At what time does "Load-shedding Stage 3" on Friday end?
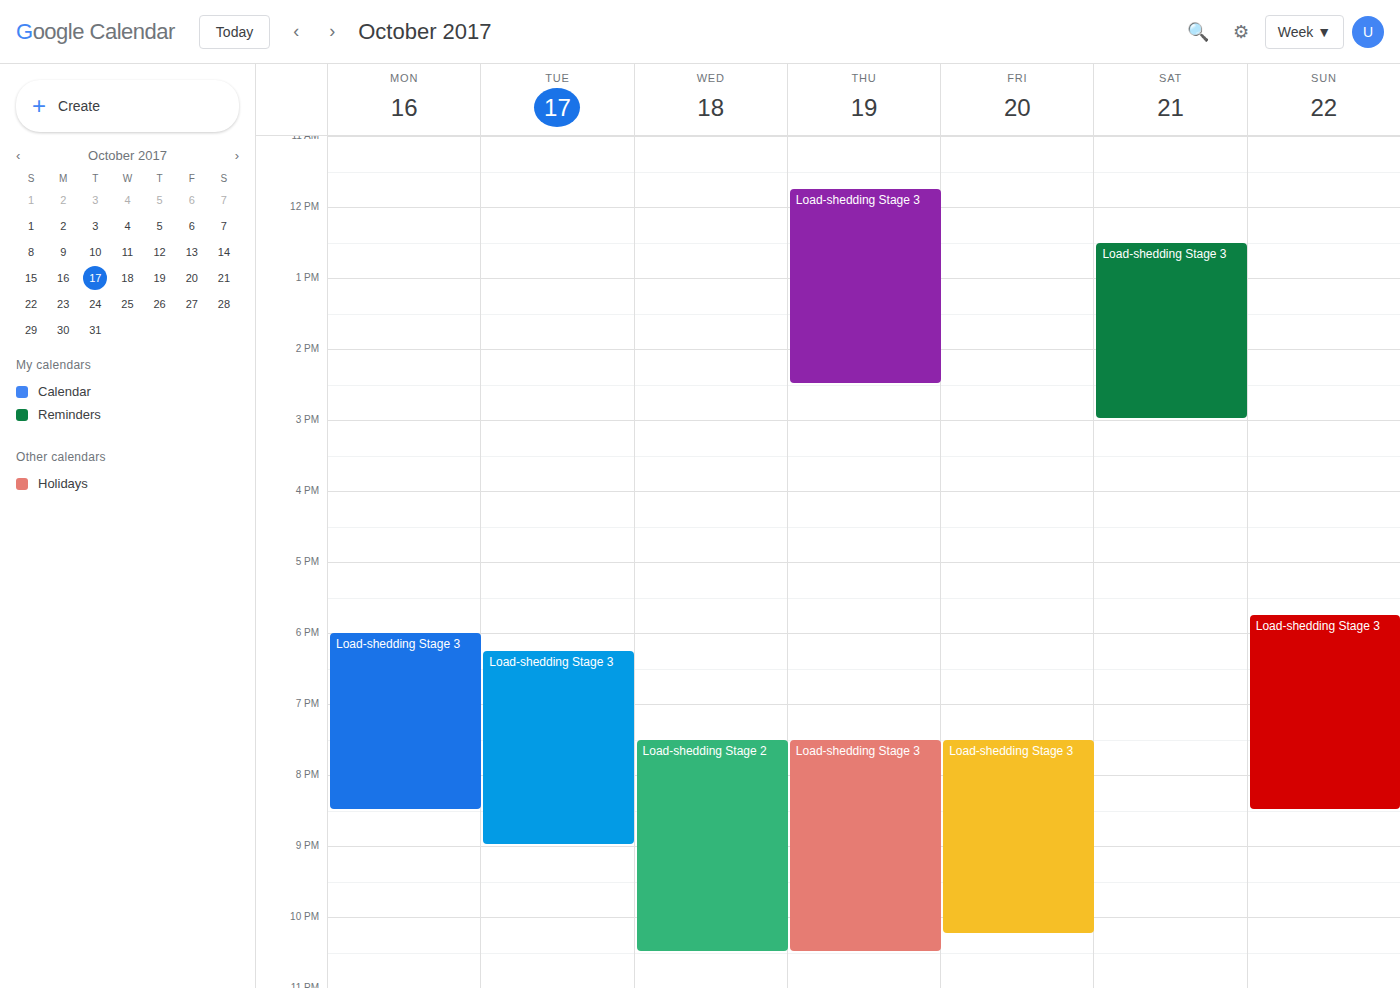
10:15 PM